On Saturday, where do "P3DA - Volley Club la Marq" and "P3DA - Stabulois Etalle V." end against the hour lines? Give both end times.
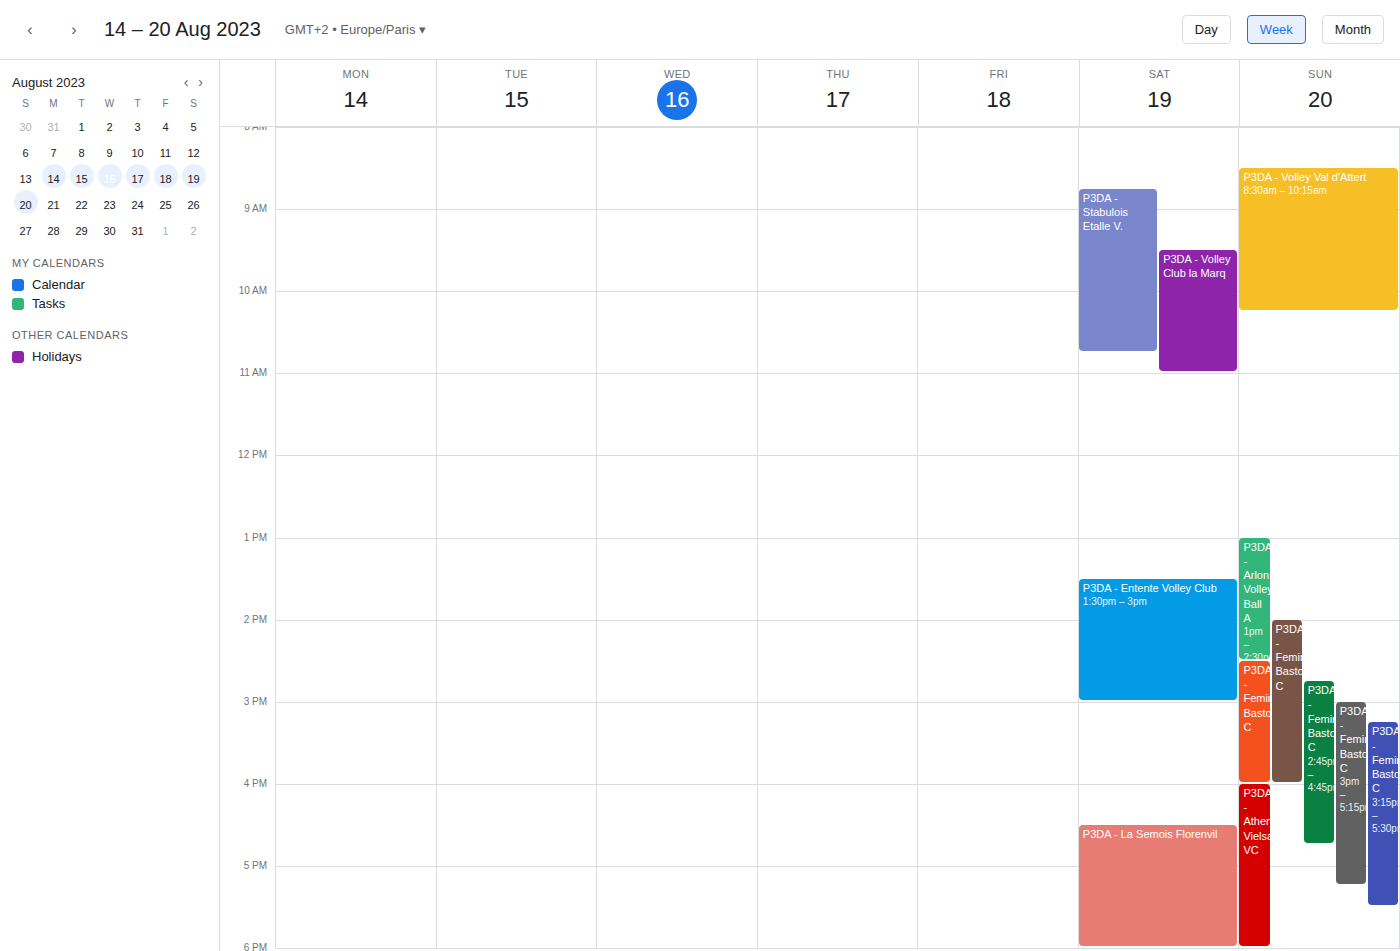
"P3DA - Volley Club la Marq": 11:00 AM, exactly on the 11 AM line. "P3DA - Stabulois Etalle V.": 10:45 AM, neither: three quarters of the way from the 10 AM line to the 11 AM line.